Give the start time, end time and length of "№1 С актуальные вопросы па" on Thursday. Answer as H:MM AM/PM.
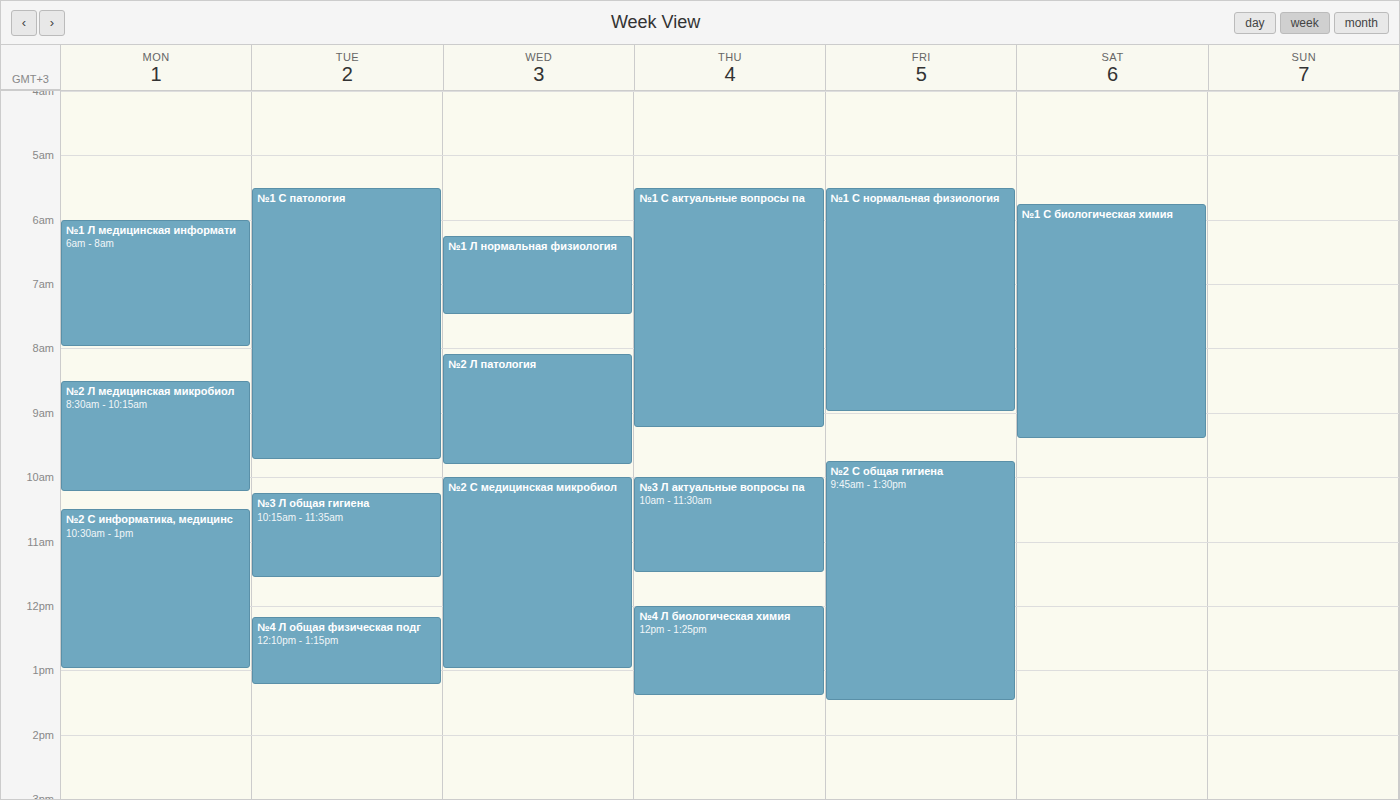
5:30 AM to 9:15 AM, 3 hours 45 minutes